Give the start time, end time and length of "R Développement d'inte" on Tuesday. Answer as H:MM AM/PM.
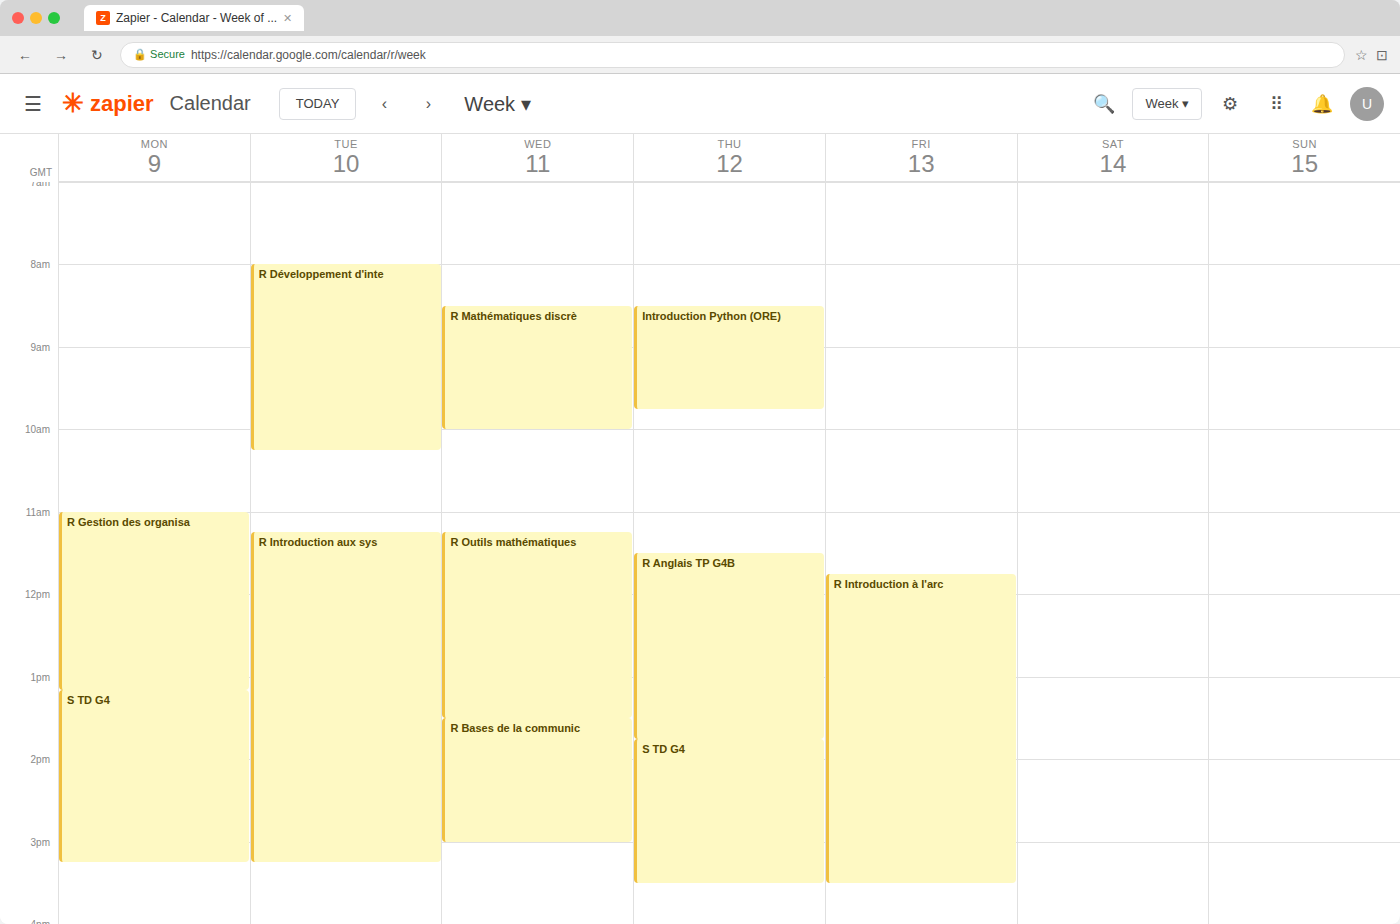
8:00 AM to 10:15 AM, 2 hours 15 minutes